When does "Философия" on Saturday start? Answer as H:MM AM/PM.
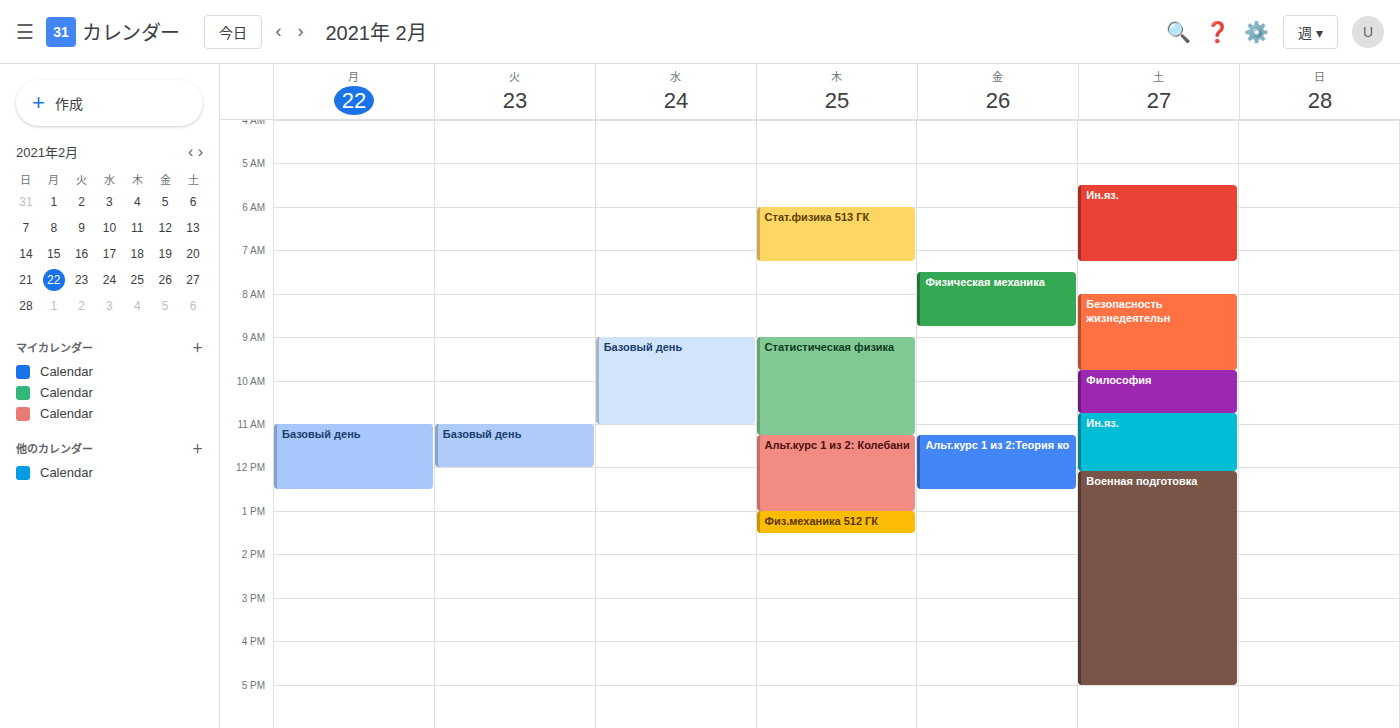
9:45 AM